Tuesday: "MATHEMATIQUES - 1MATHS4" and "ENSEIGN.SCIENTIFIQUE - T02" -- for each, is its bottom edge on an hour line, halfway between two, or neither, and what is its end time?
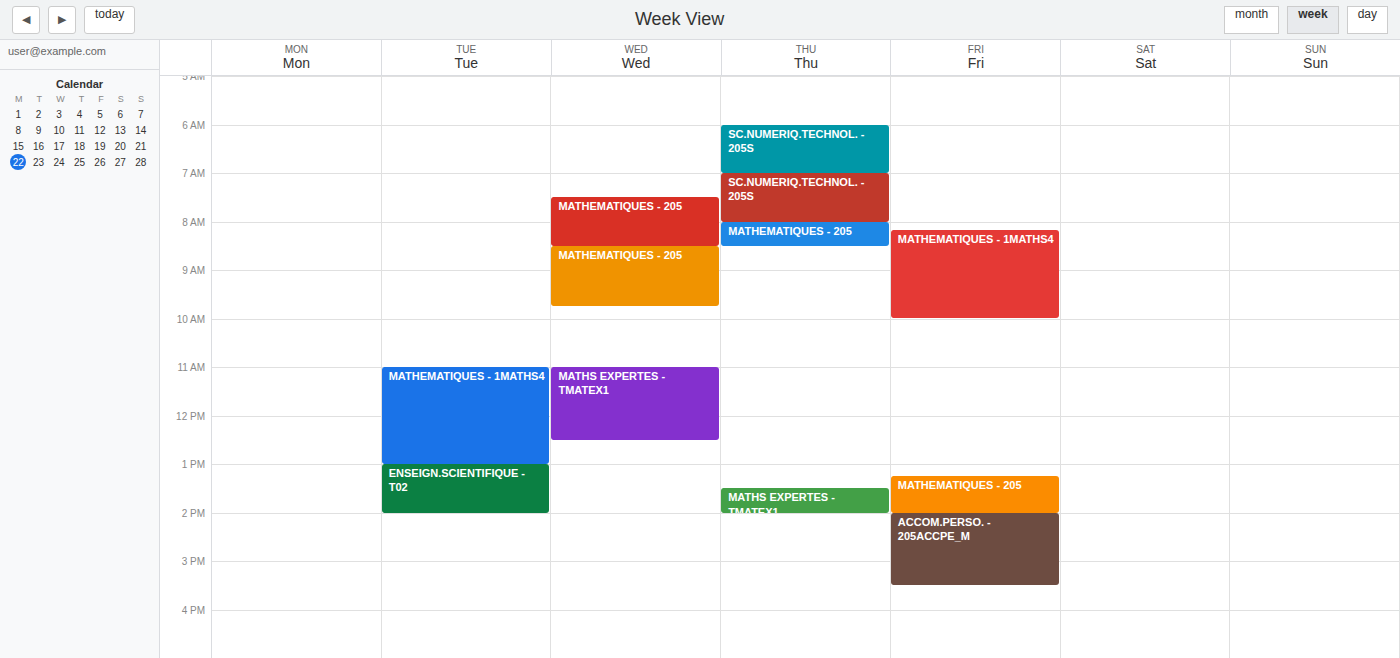
"MATHEMATIQUES - 1MATHS4": 1:00 PM, exactly on the 1 PM line. "ENSEIGN.SCIENTIFIQUE - T02": 2:00 PM, exactly on the 2 PM line.